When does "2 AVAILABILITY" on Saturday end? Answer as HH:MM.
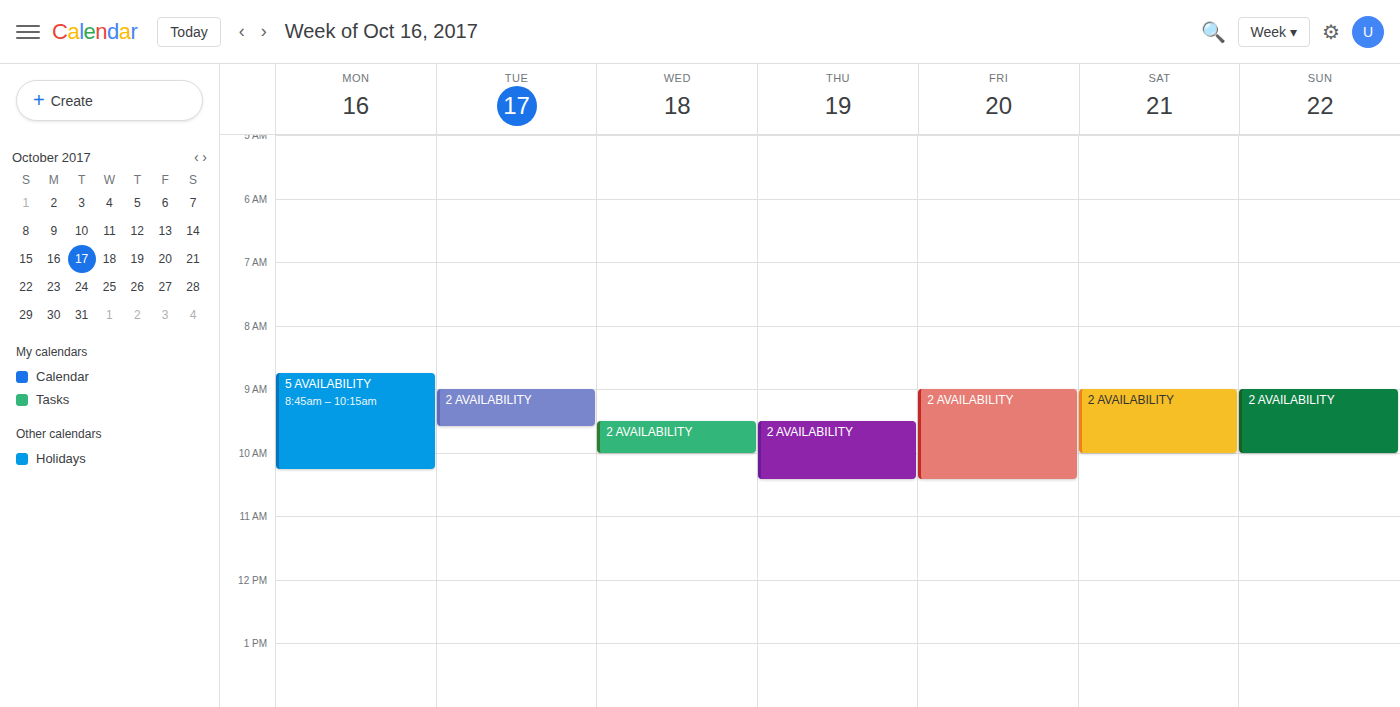
10:00